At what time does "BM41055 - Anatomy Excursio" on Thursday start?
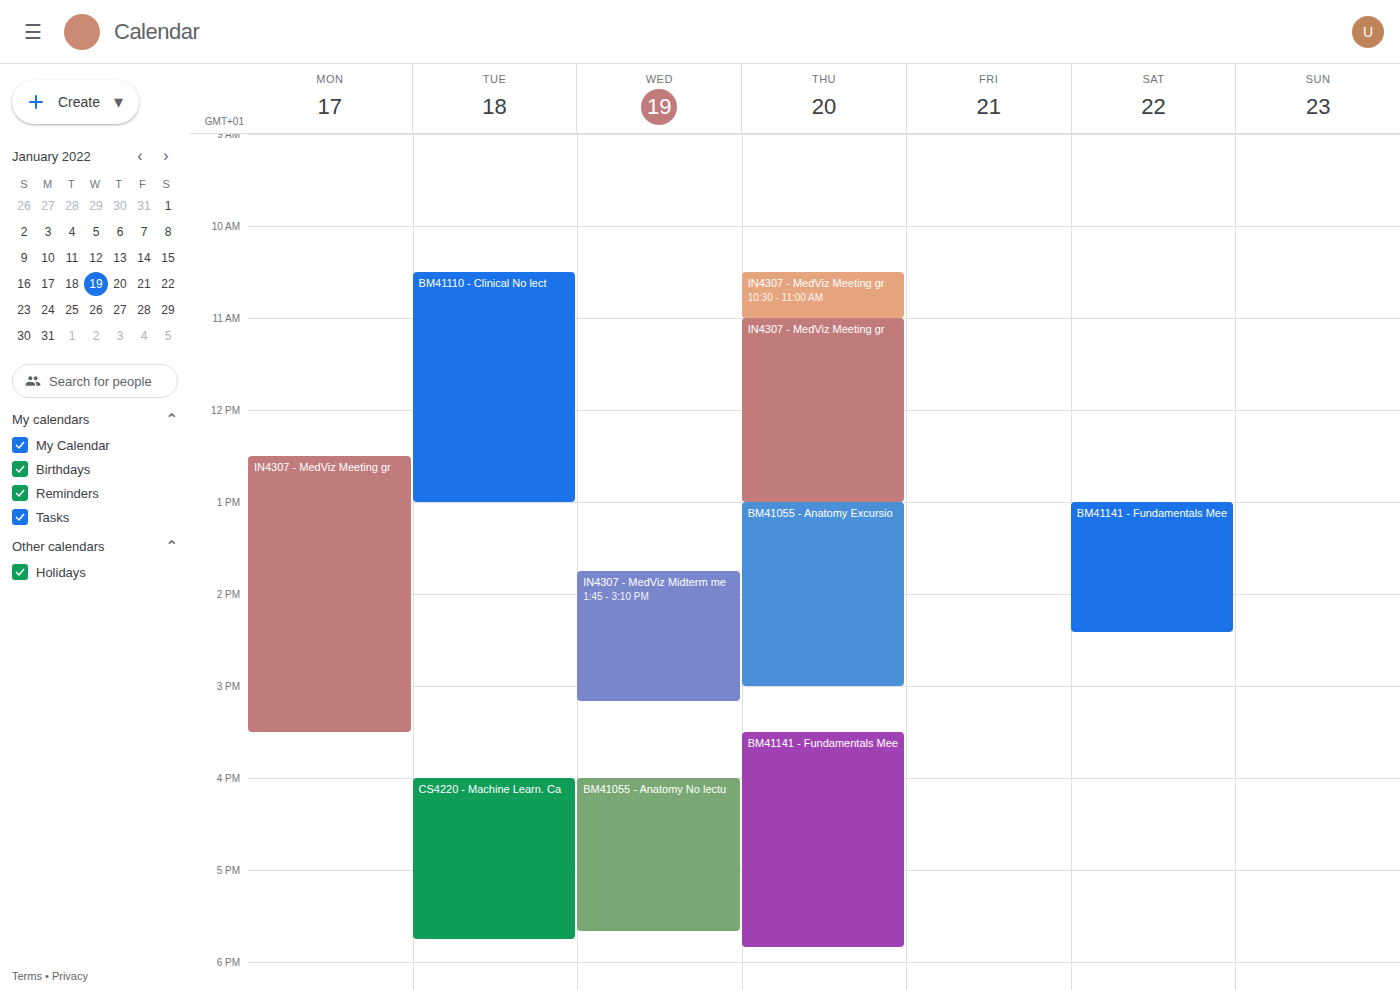
1:00 PM